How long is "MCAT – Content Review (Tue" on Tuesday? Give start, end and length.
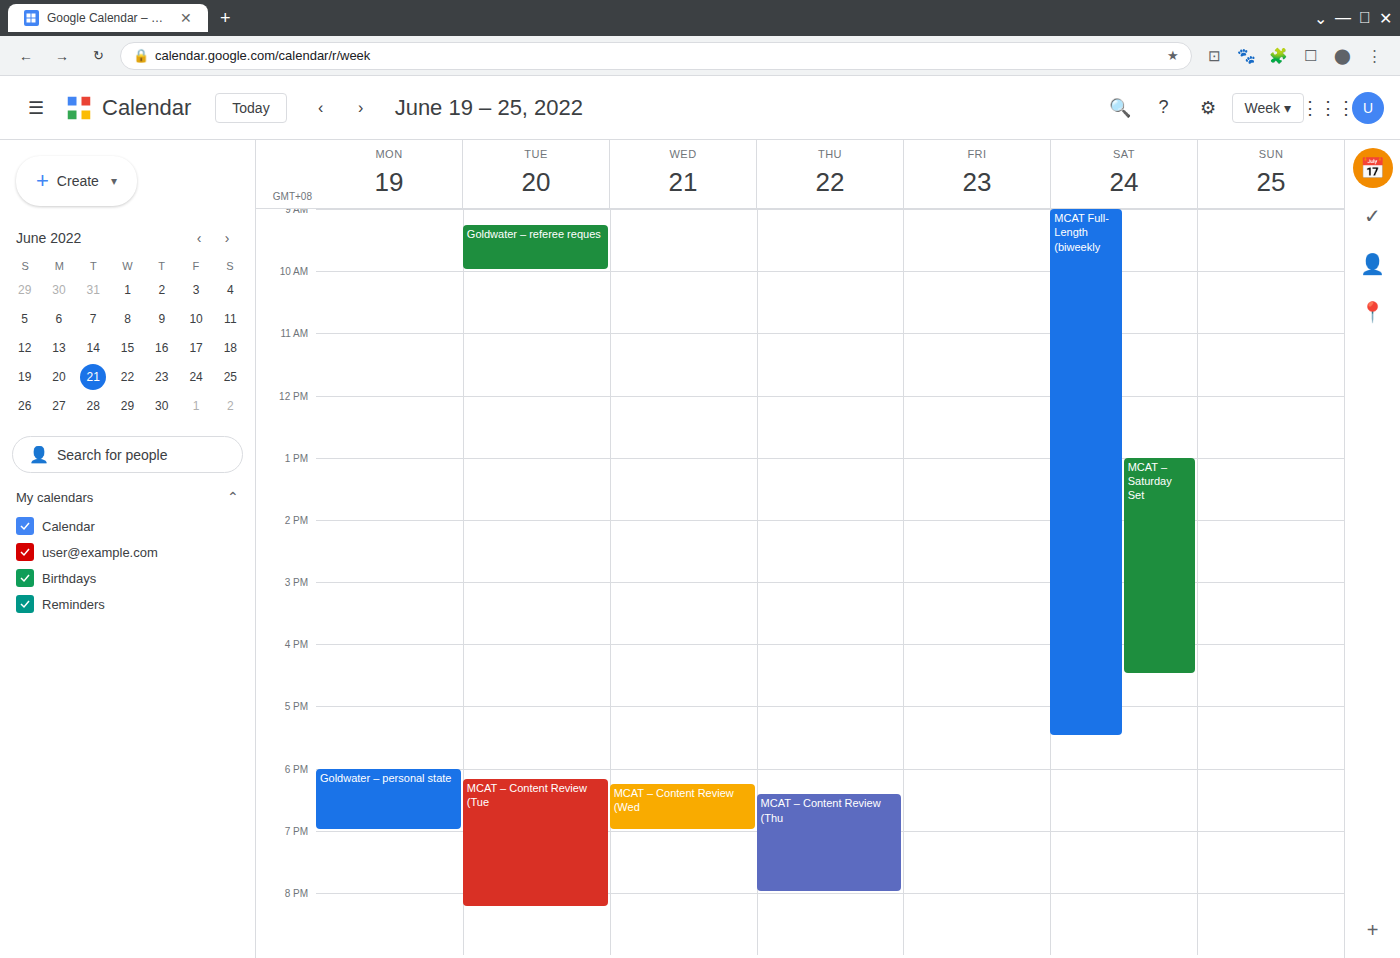
6:10 PM to 8:15 PM, 2 hours 5 minutes